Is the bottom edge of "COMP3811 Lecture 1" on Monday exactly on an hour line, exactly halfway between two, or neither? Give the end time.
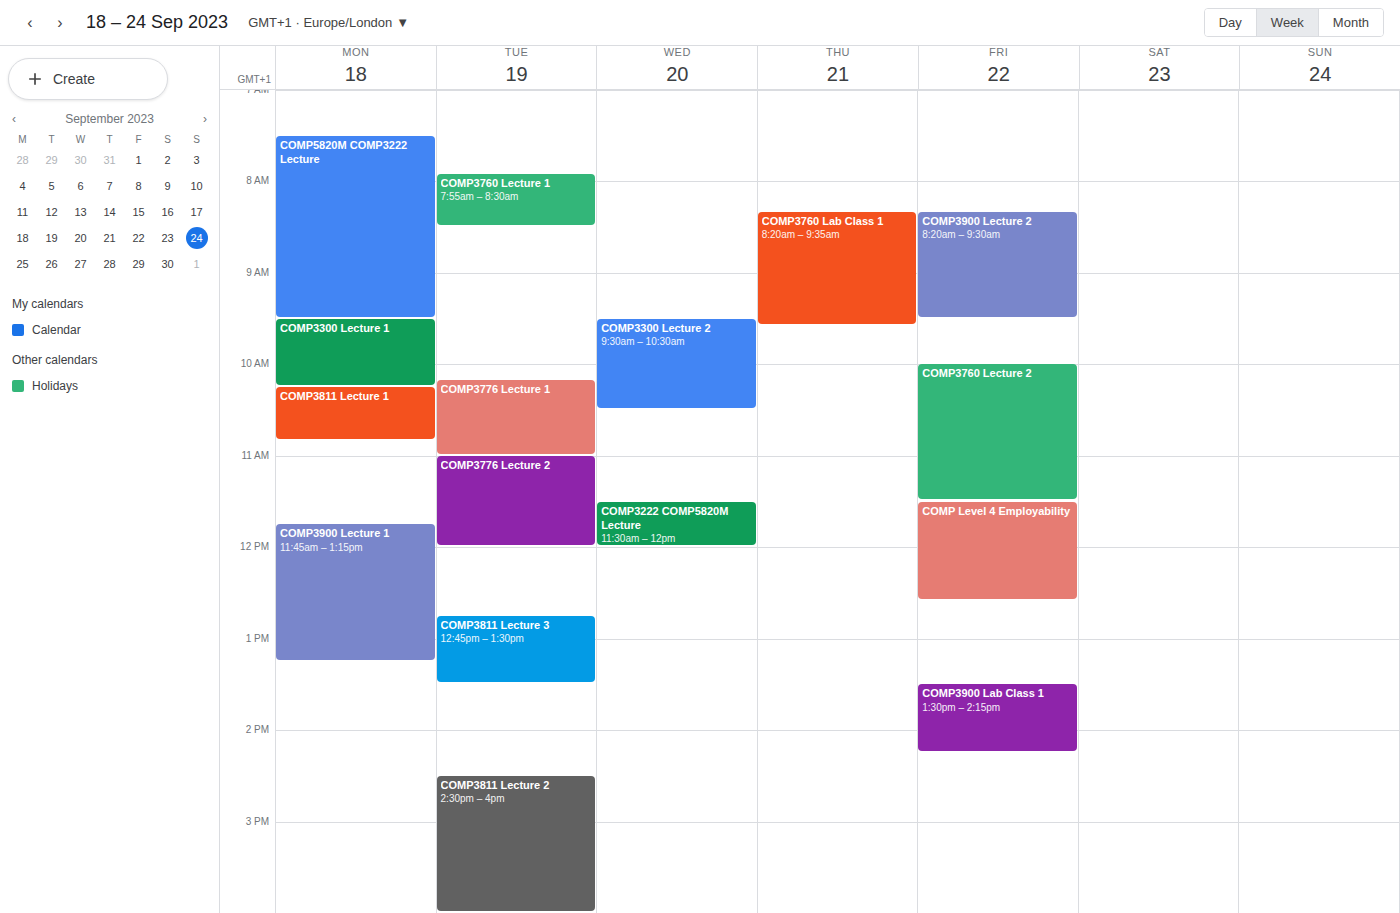
10:50 AM -- neither: 50 minutes below the 10 AM line and 10 minutes above the 11 AM line.